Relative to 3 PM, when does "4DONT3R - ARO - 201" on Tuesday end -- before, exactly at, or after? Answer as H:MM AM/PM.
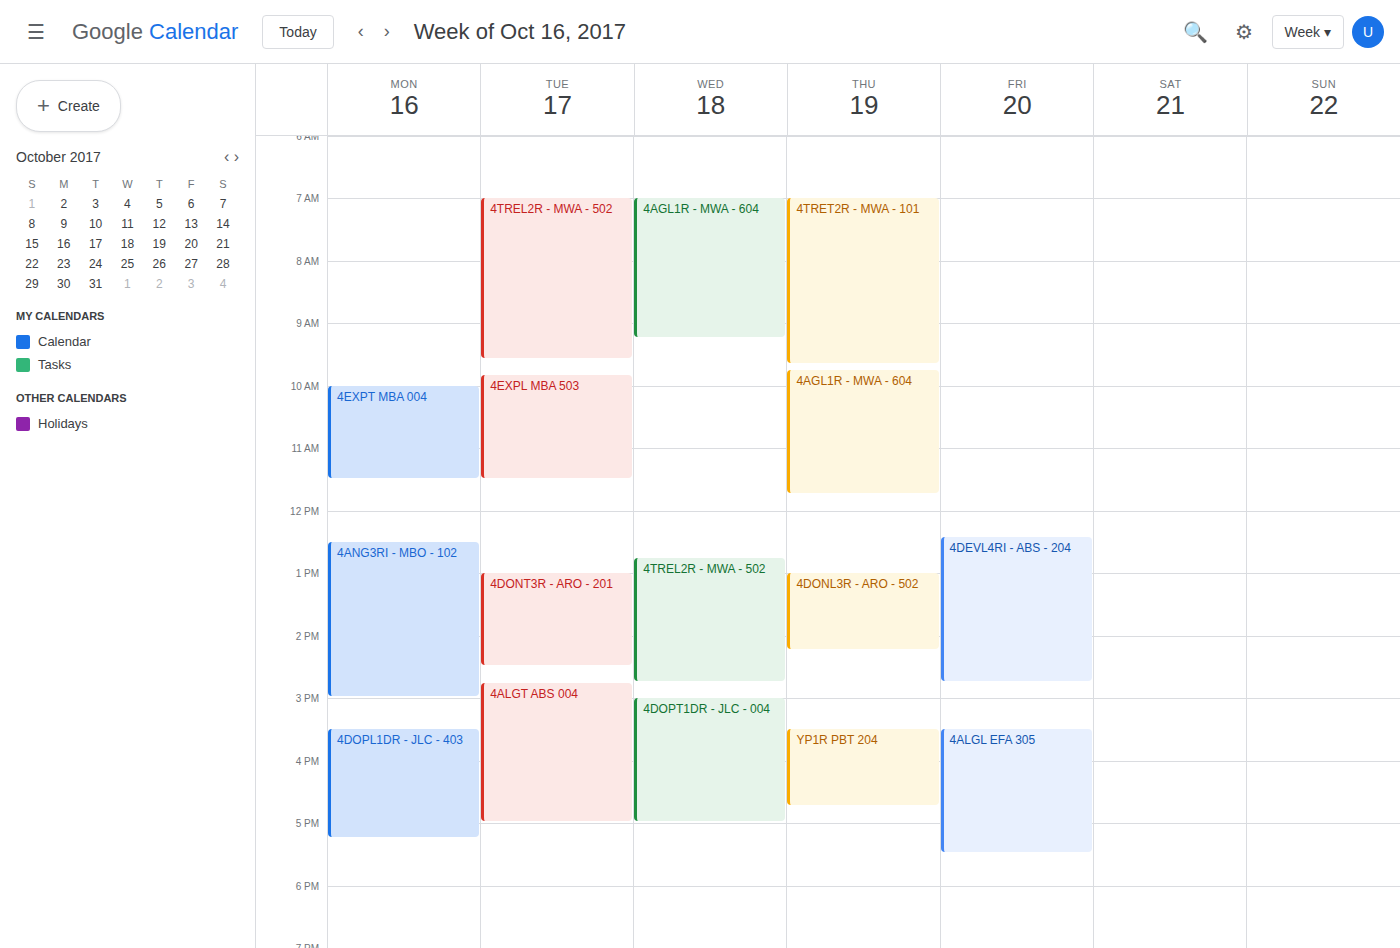
2:30 PM -- before 3 PM, 30 minutes above the 3 PM line.